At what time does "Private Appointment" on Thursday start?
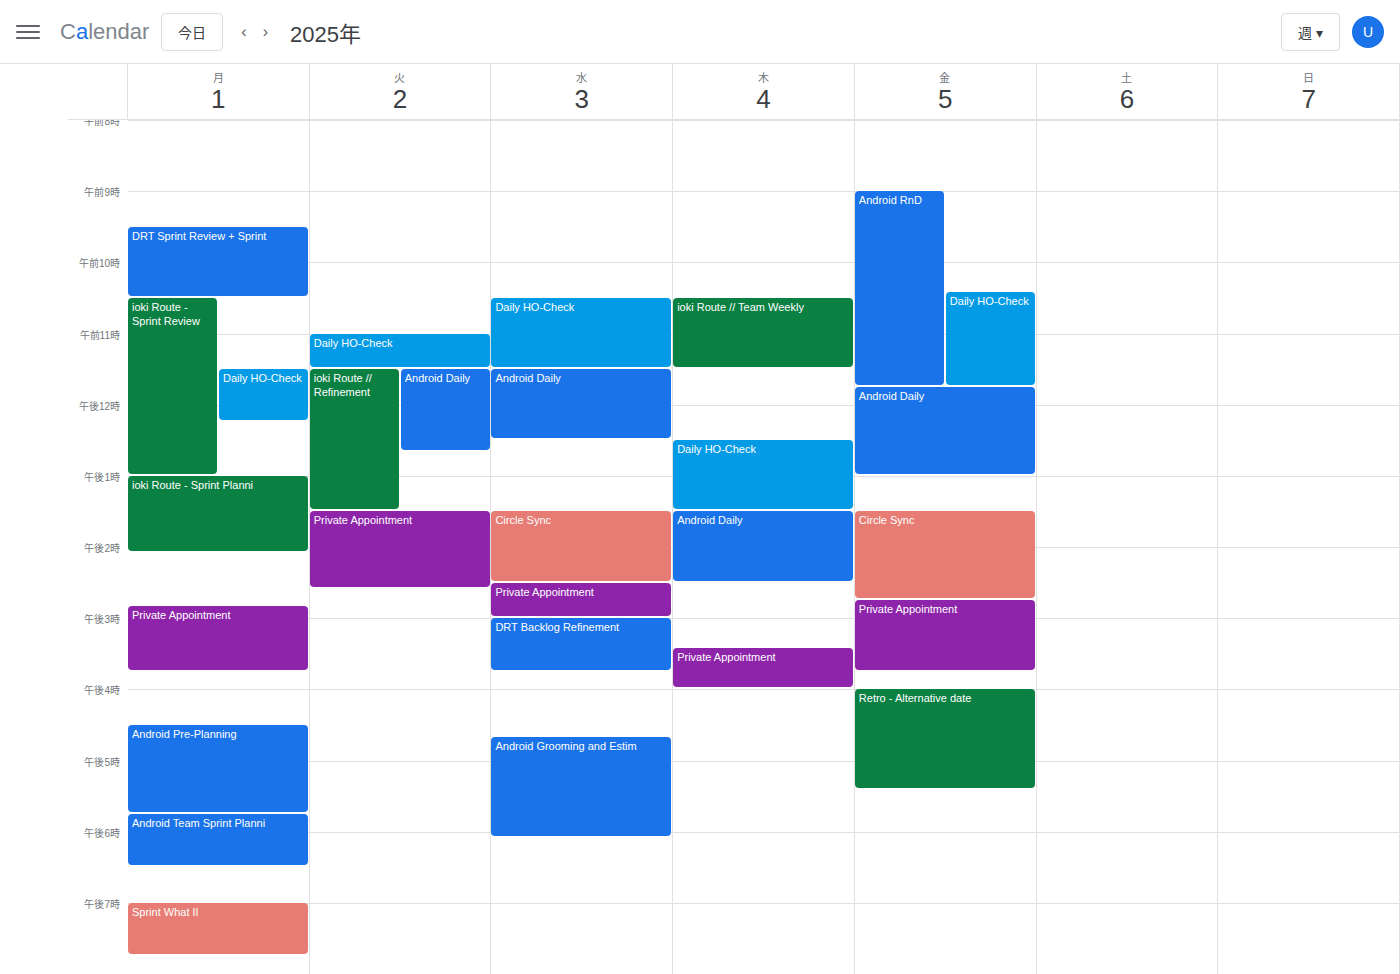
3:25 PM